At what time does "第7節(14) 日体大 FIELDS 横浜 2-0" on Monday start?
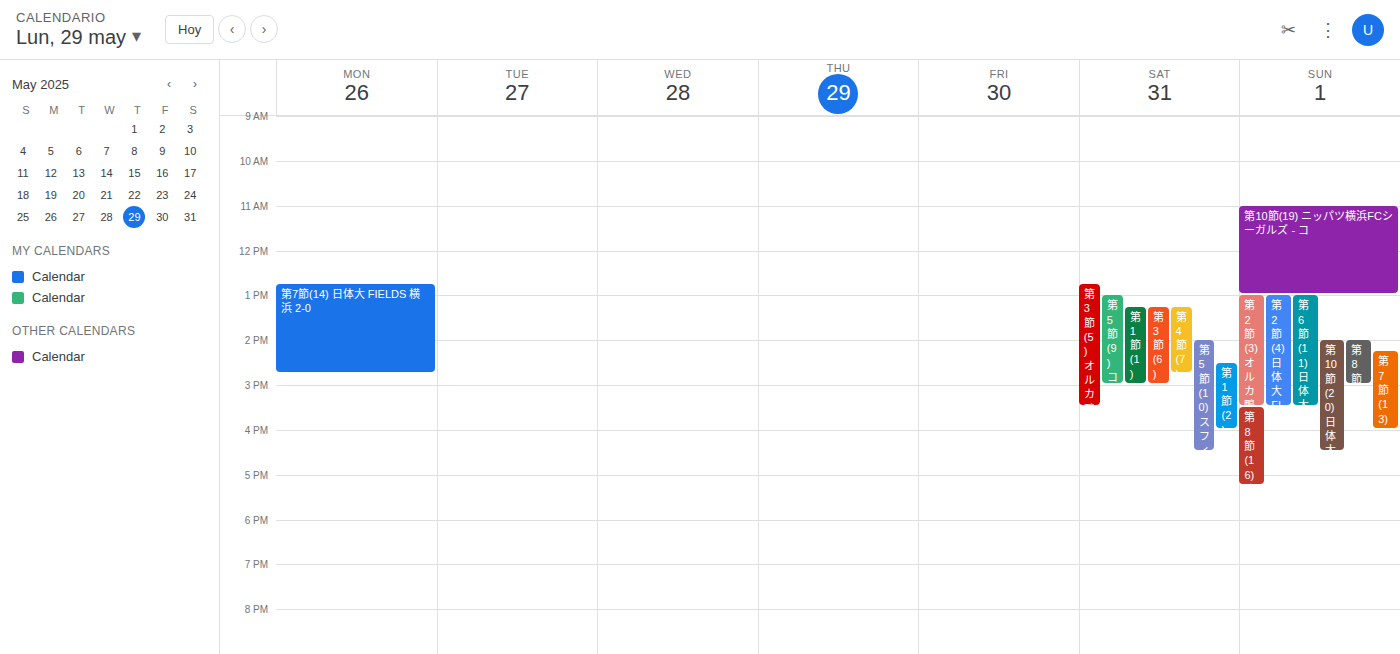
12:45 PM